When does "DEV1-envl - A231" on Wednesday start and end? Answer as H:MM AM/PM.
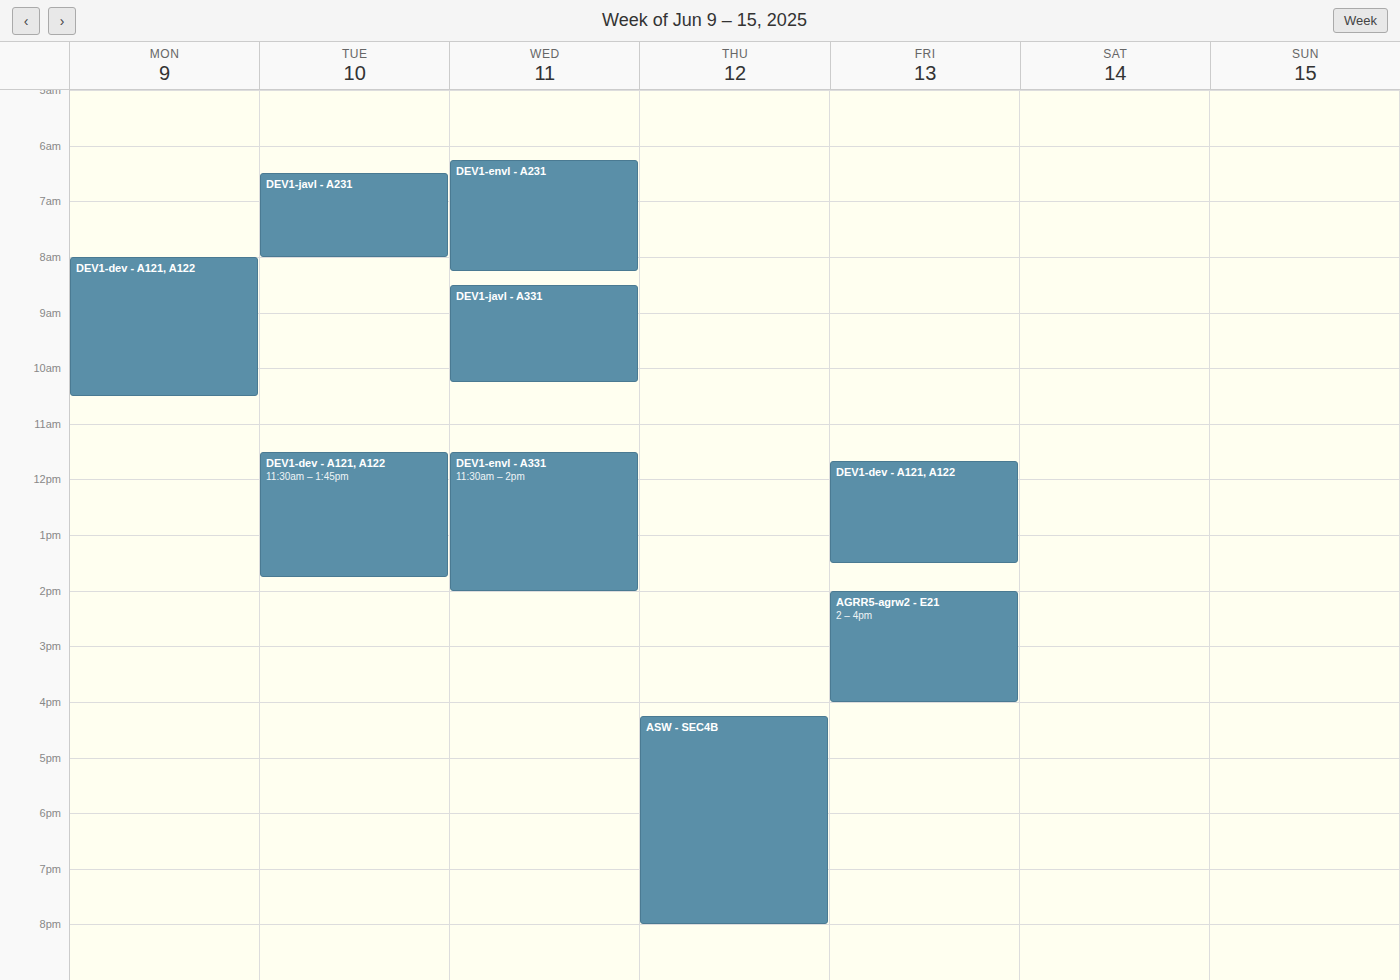
6:15 AM to 8:15 AM